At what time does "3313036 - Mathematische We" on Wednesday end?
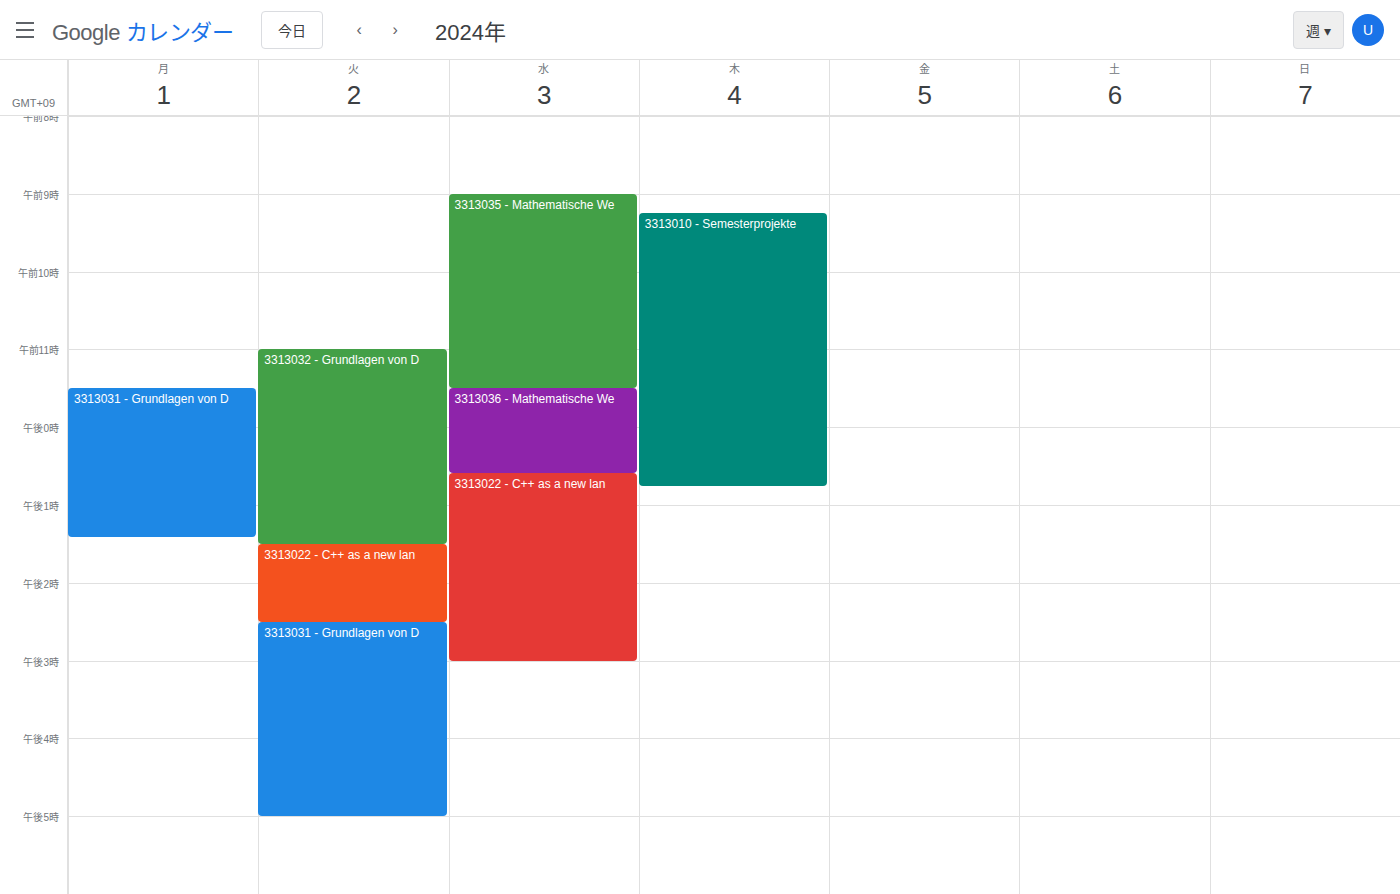
12:35 PM